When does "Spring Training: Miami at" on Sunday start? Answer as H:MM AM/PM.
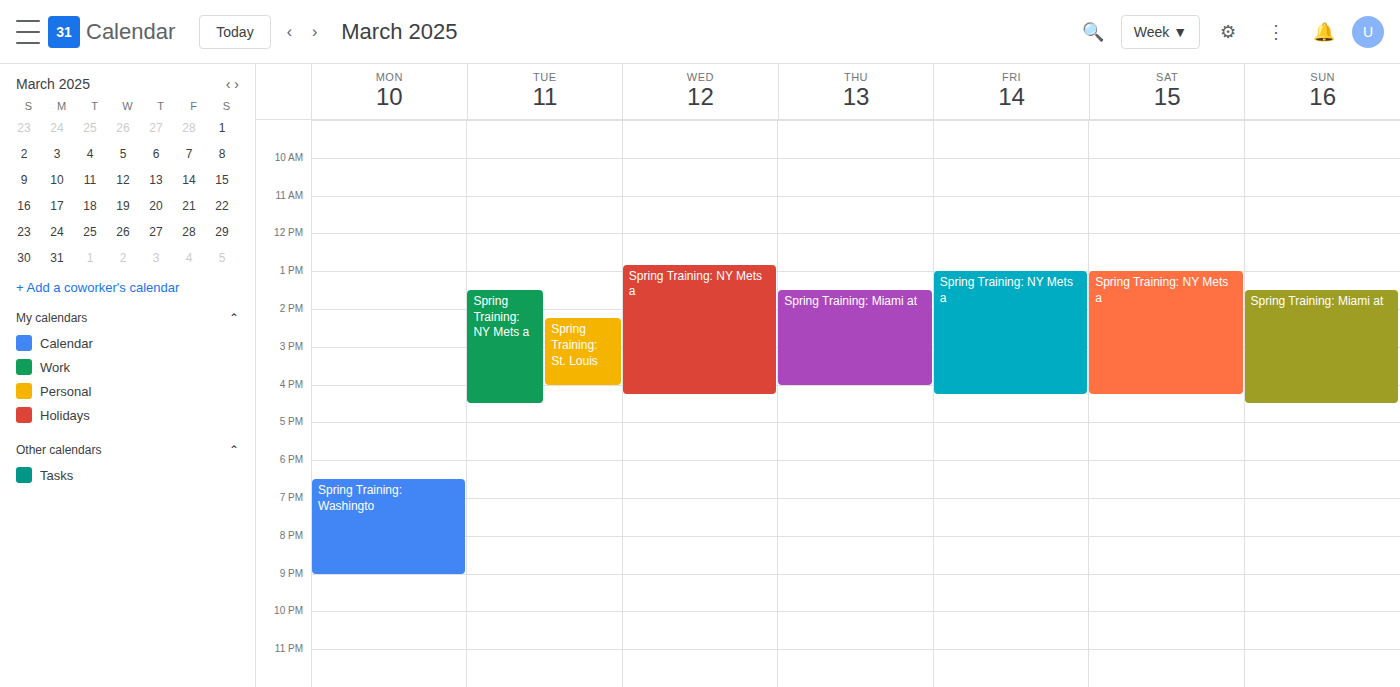
1:30 PM